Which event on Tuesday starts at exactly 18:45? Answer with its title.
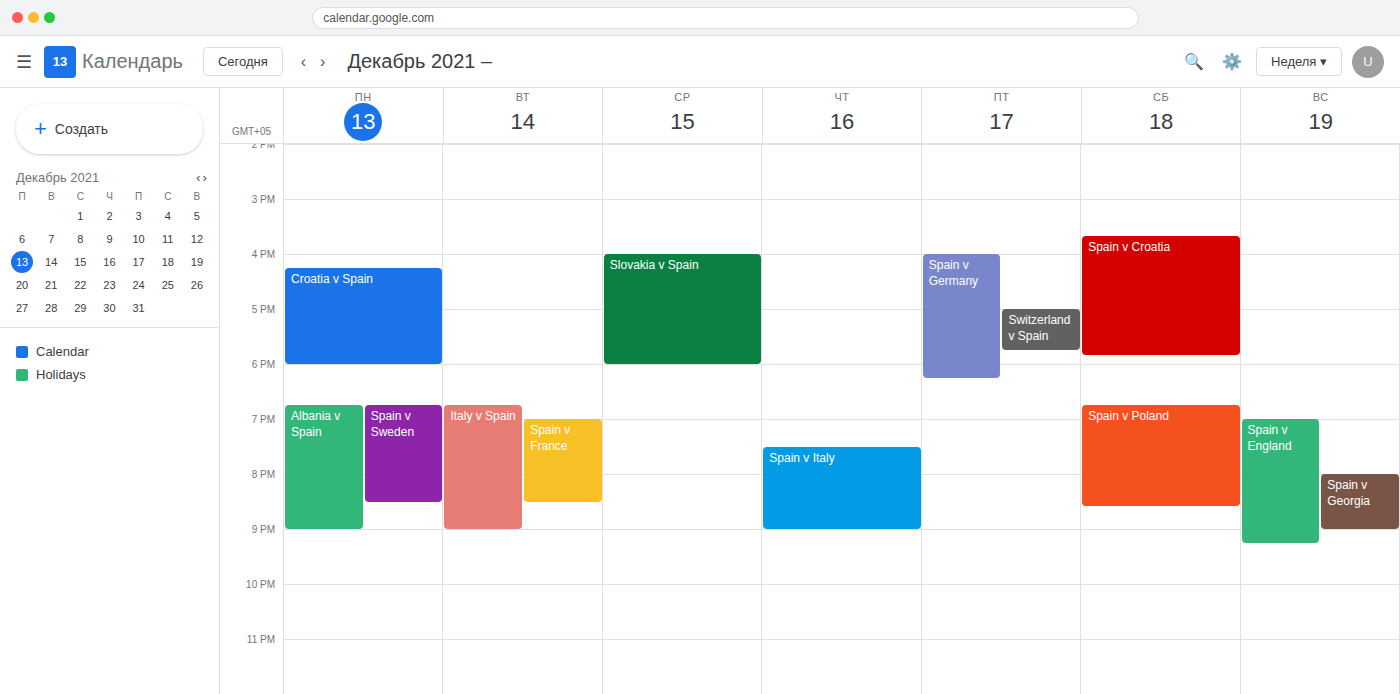
"Italy v Spain"